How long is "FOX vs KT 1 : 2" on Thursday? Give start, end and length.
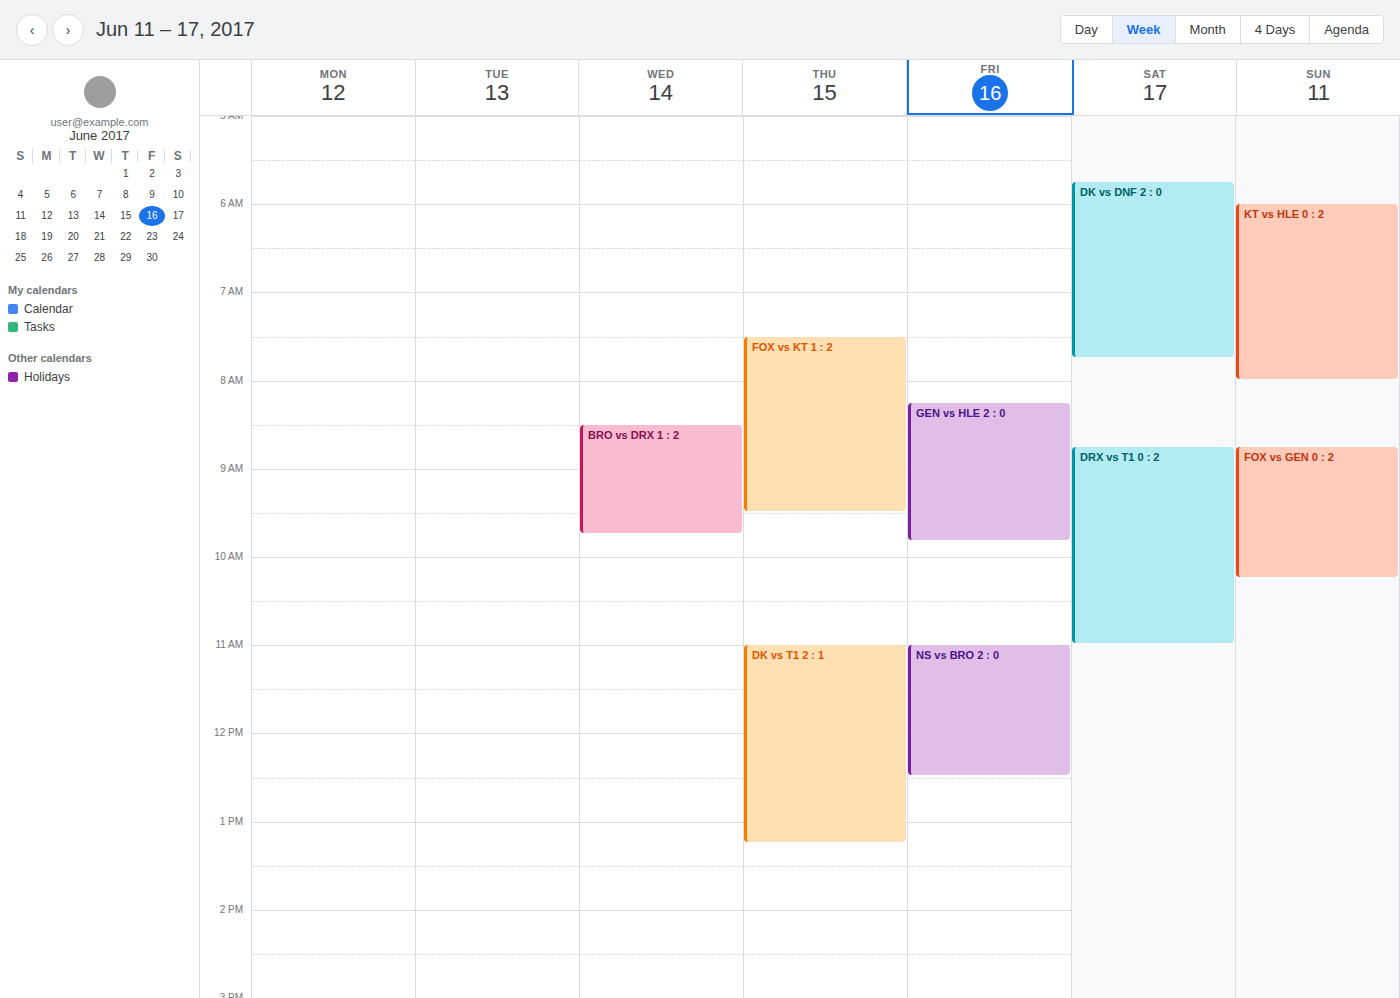
7:30 AM to 9:30 AM, 2 hours